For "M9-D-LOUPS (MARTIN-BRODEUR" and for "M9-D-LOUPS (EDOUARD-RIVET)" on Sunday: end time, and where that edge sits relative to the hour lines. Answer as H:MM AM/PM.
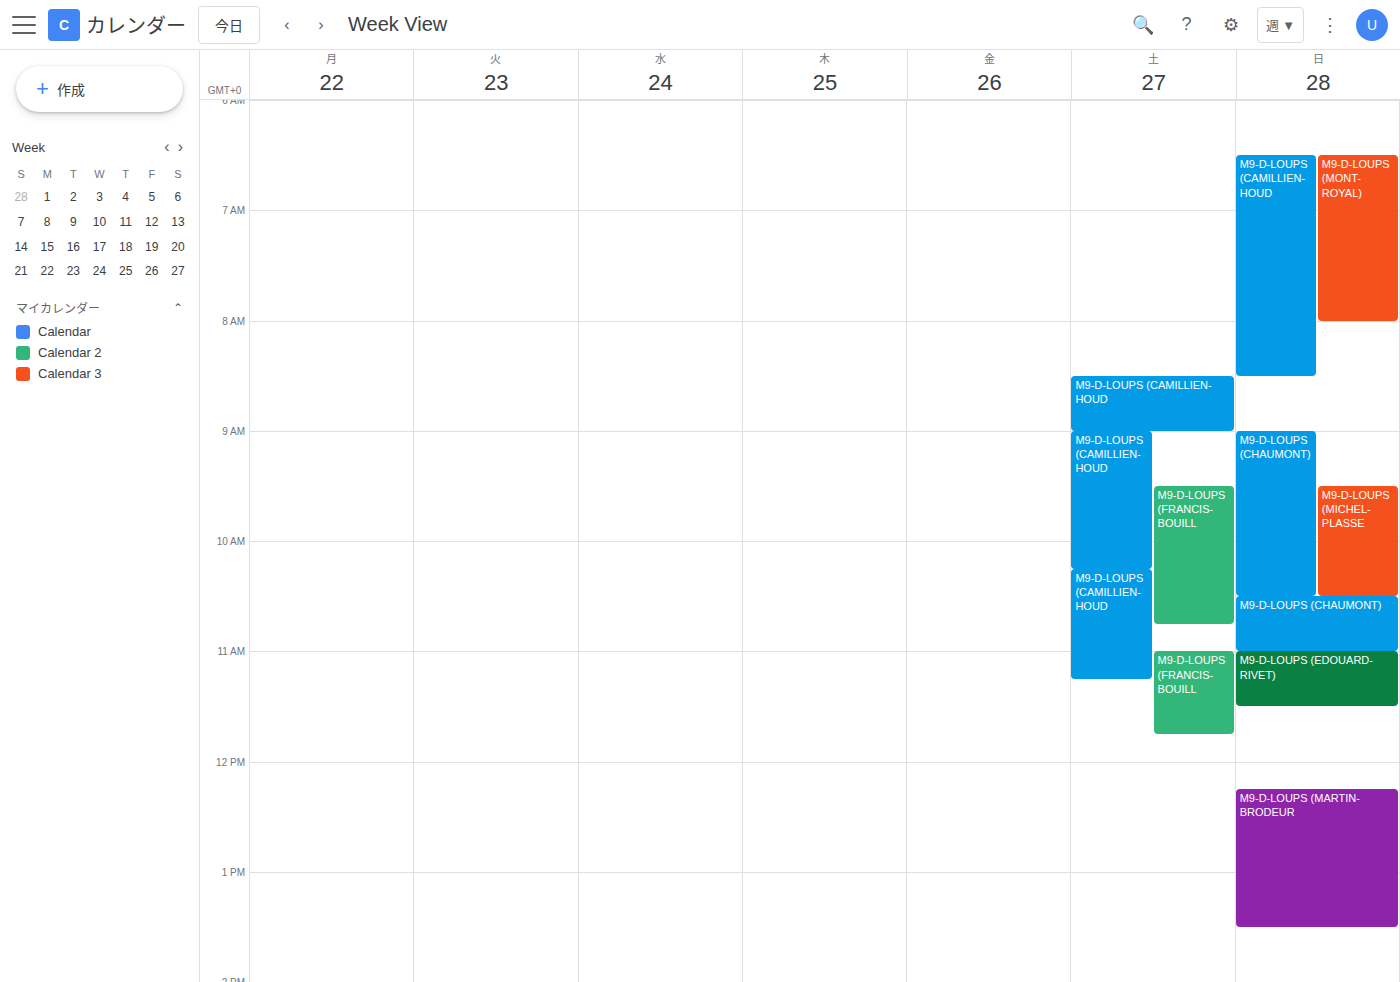
"M9-D-LOUPS (MARTIN-BRODEUR": 1:30 PM, halfway between the 1 PM and 2 PM lines. "M9-D-LOUPS (EDOUARD-RIVET)": 11:30 AM, halfway between the 11 AM and 12 PM lines.